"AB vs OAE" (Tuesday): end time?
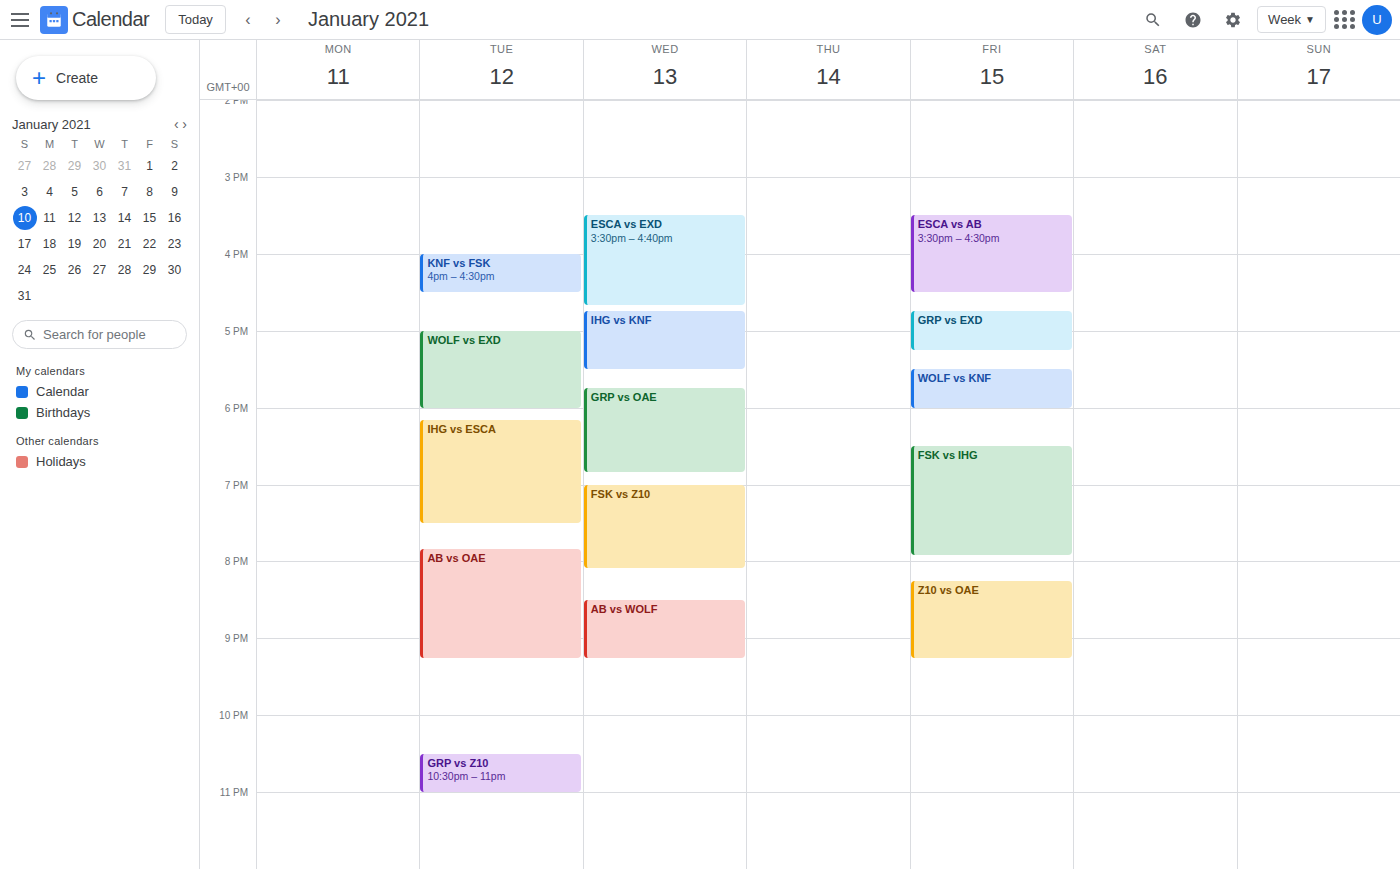
9:15 PM